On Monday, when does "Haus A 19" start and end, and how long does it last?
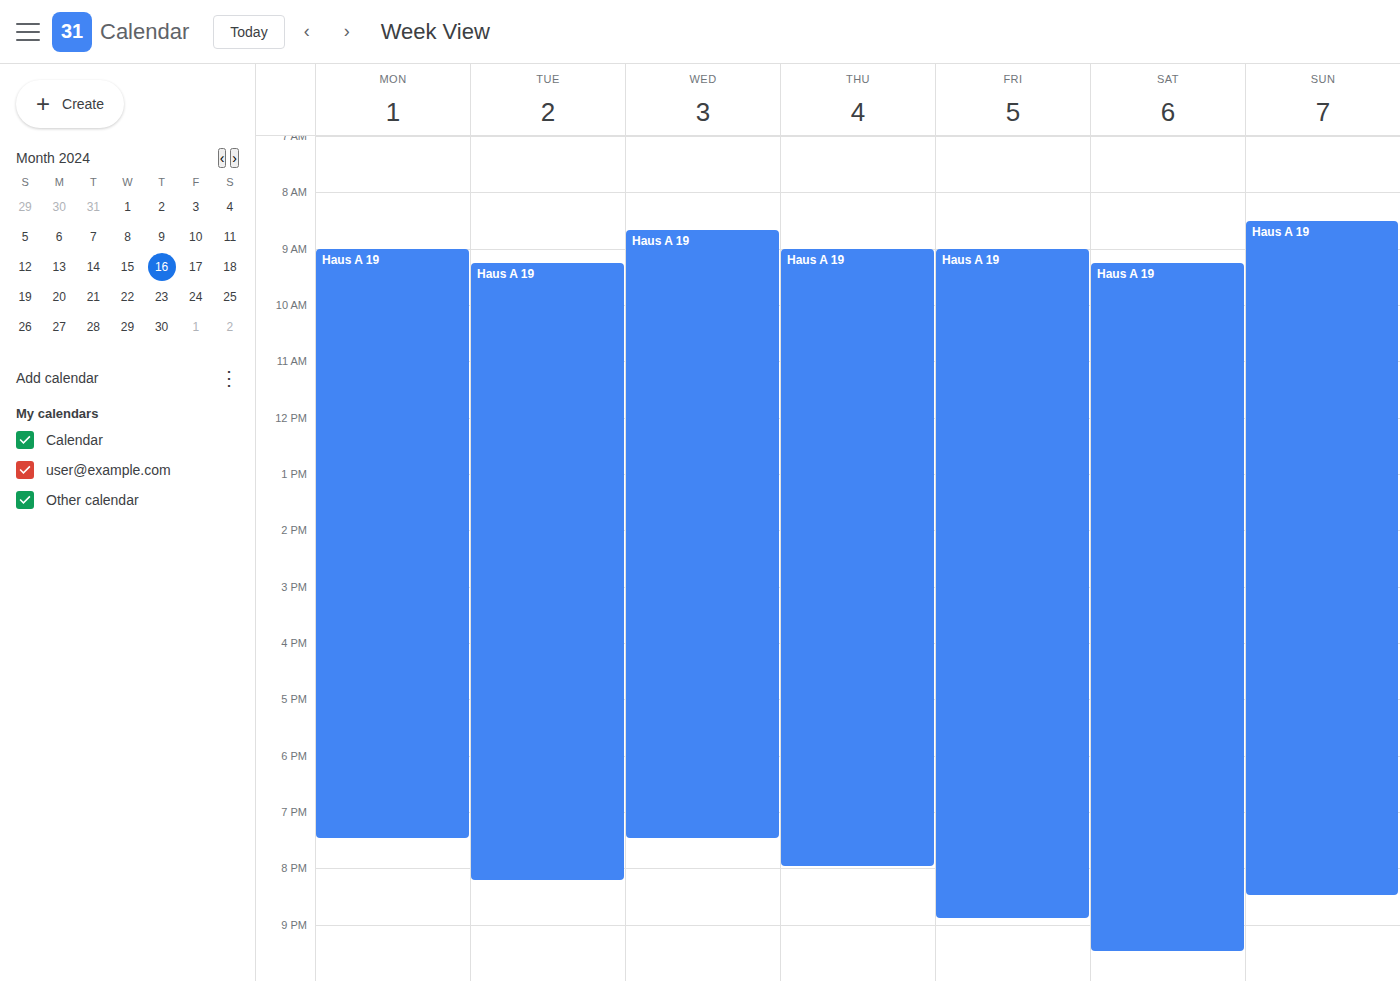
9:00 AM to 7:30 PM, 10 hours 30 minutes